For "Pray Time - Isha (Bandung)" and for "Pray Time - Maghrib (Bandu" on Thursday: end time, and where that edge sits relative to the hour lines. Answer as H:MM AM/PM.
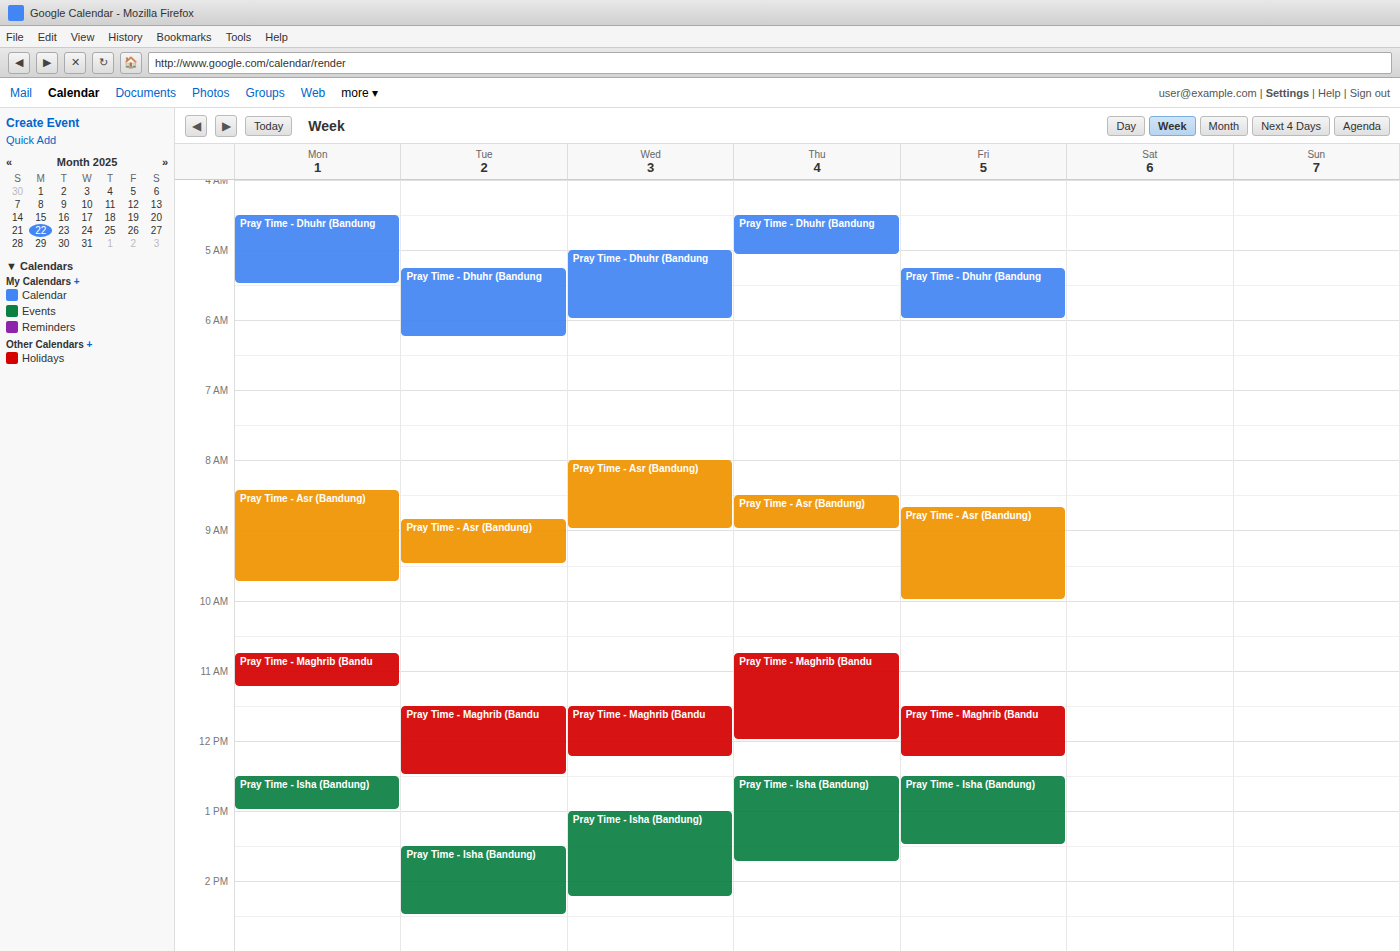
"Pray Time - Isha (Bandung)": 1:45 PM, neither: three quarters of the way from the 1 PM line to the 2 PM line. "Pray Time - Maghrib (Bandu": 12:00 PM, exactly on the 12 PM line.